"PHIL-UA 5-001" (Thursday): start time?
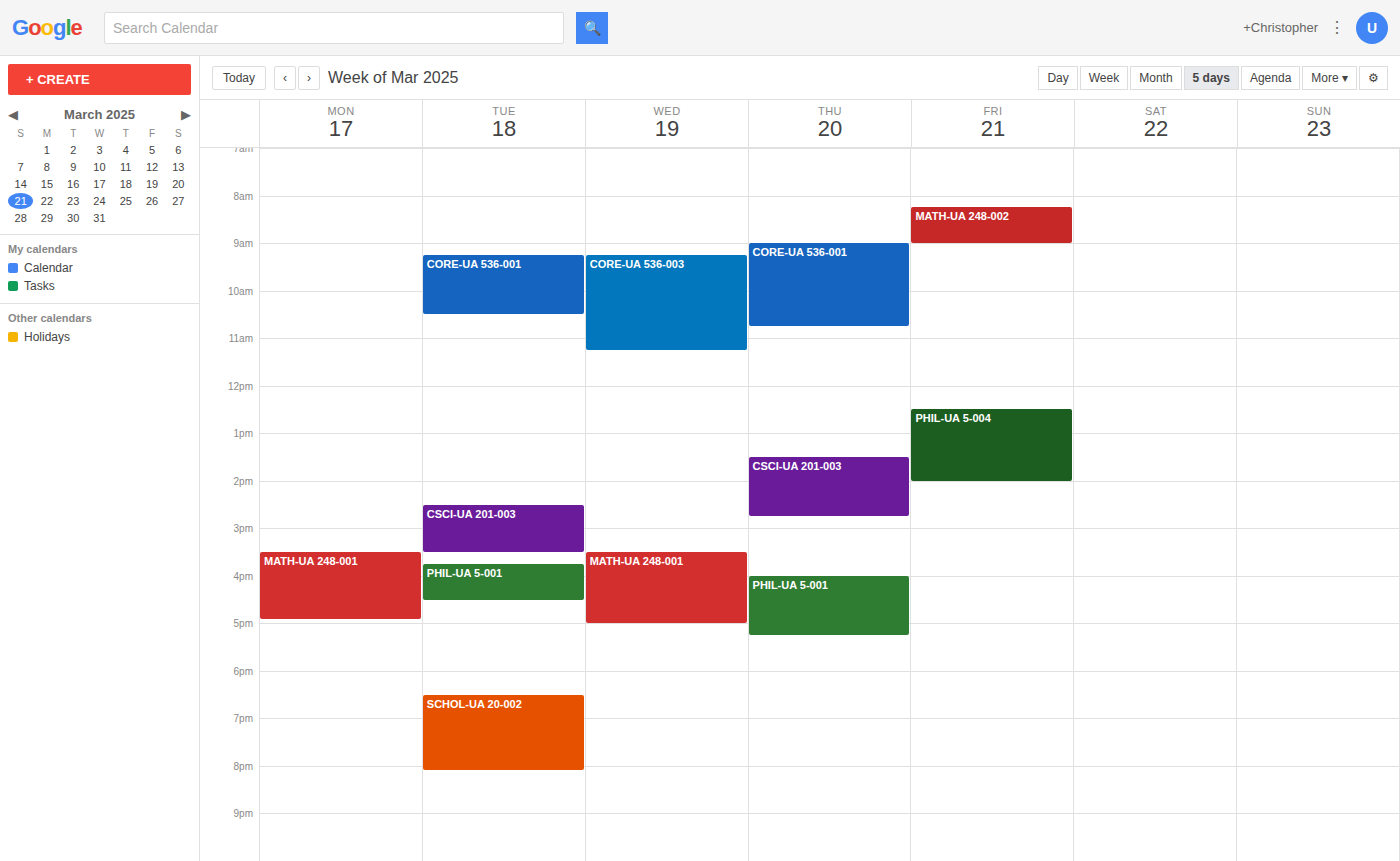
4:00 PM